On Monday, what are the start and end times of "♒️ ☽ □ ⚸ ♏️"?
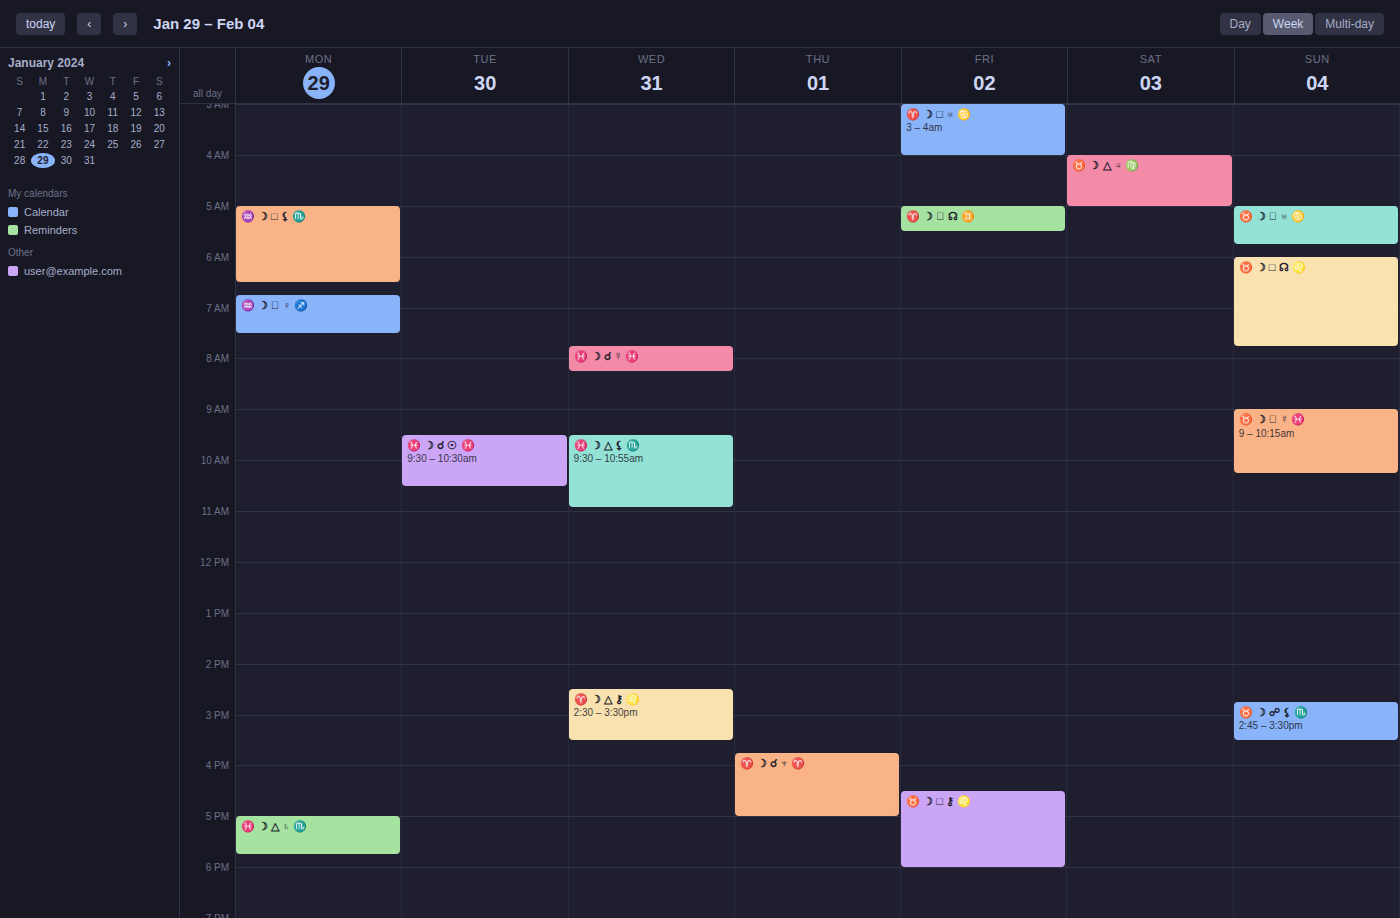
5:00 AM to 6:30 AM